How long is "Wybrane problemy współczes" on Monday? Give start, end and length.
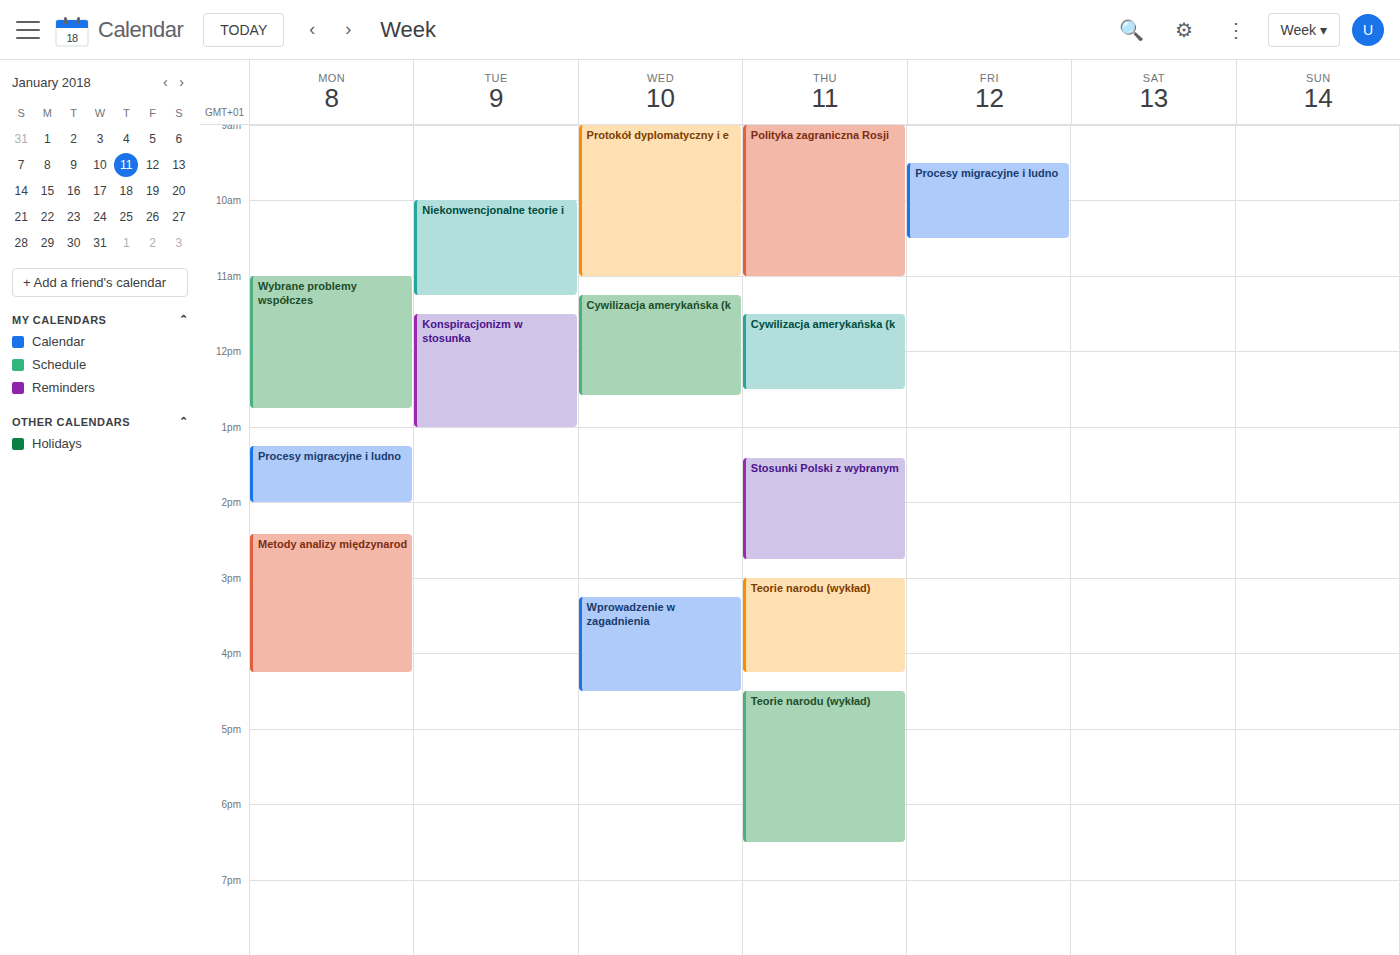
11:00 AM to 12:45 PM, 1 hour 45 minutes